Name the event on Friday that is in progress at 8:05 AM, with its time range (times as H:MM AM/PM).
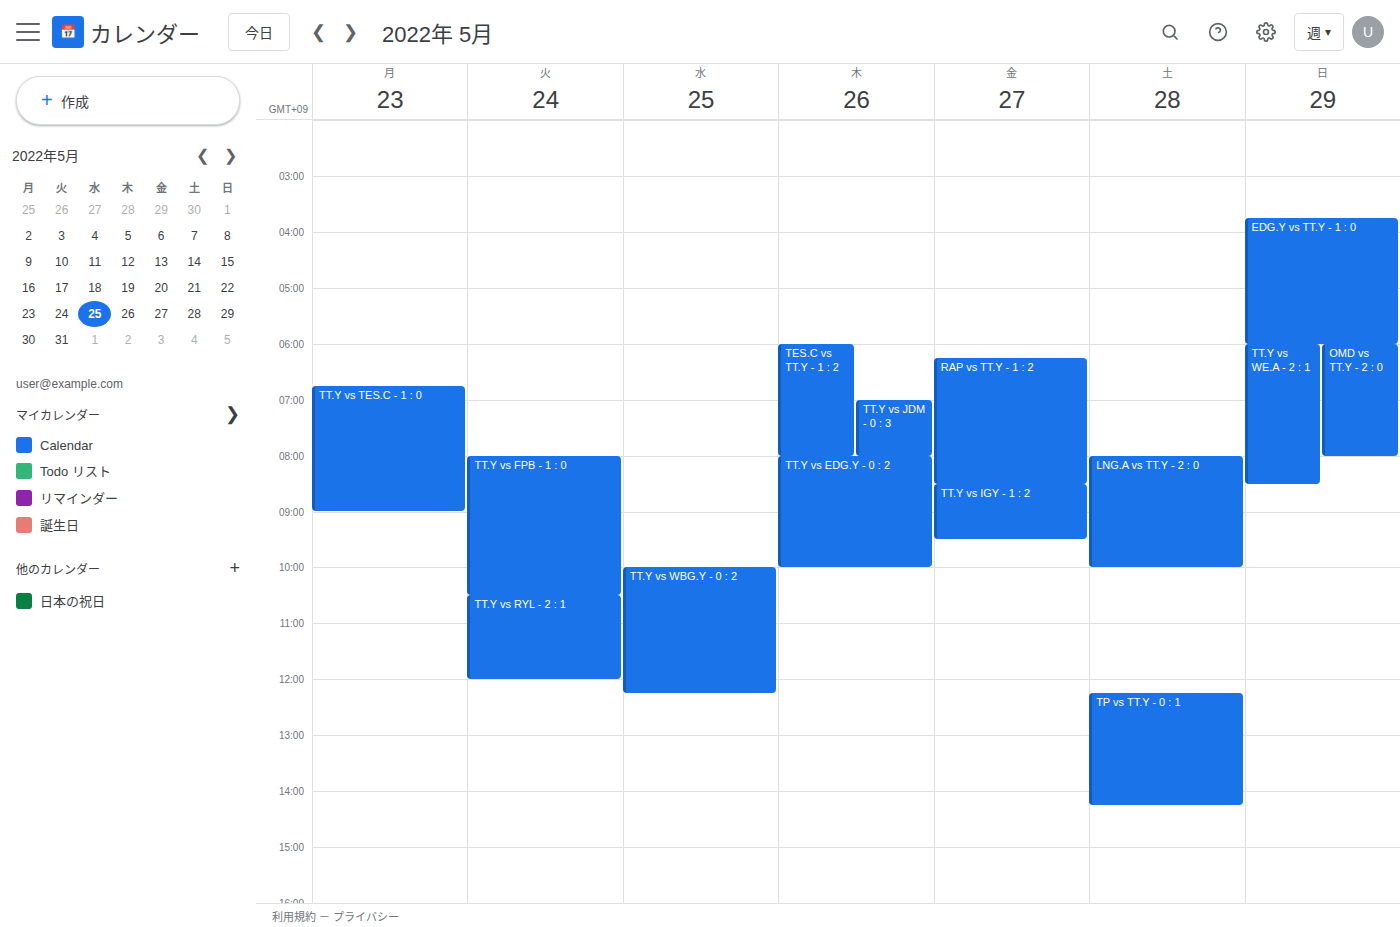
"RAP vs TT.Y - 1 : 2", 6:15 AM to 8:30 AM